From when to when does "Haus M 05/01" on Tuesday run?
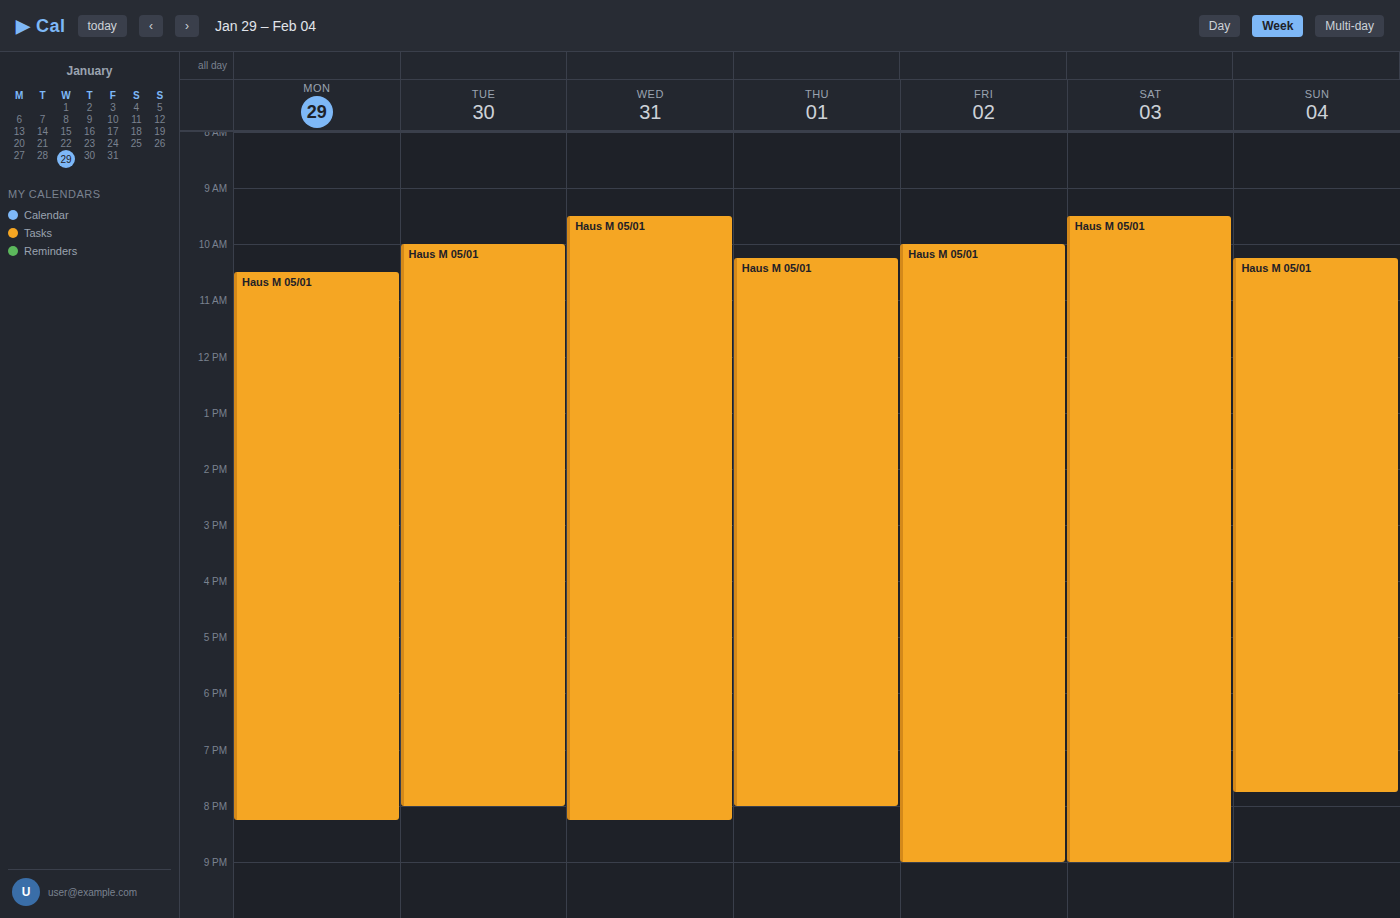
10:00 AM to 8:00 PM